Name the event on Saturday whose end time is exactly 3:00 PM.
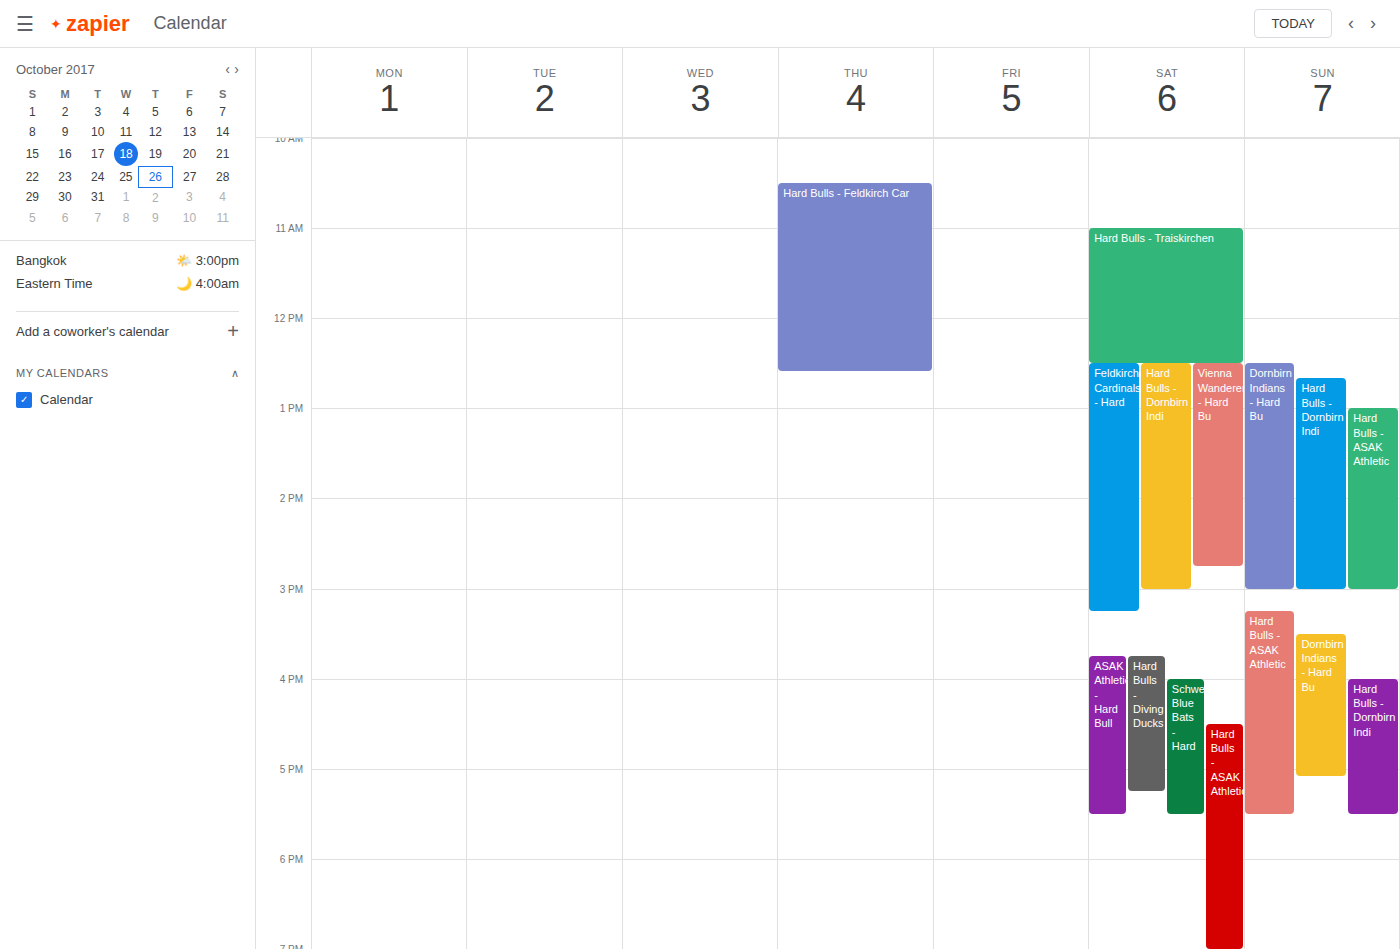
"Hard Bulls - Dornbirn Indi"